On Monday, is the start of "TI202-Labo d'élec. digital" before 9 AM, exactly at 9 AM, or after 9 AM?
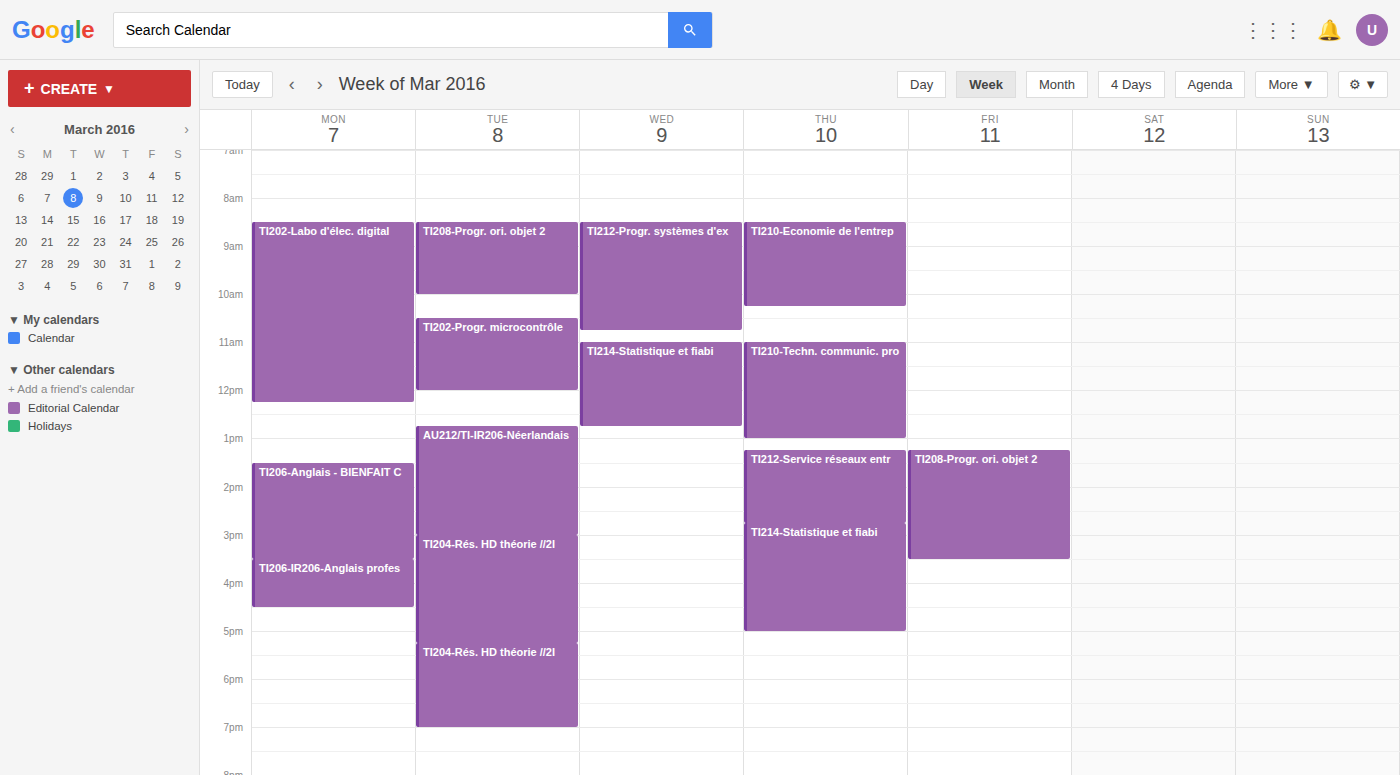
8:30 AM -- before 9 AM, 30 minutes above the 9 AM line.